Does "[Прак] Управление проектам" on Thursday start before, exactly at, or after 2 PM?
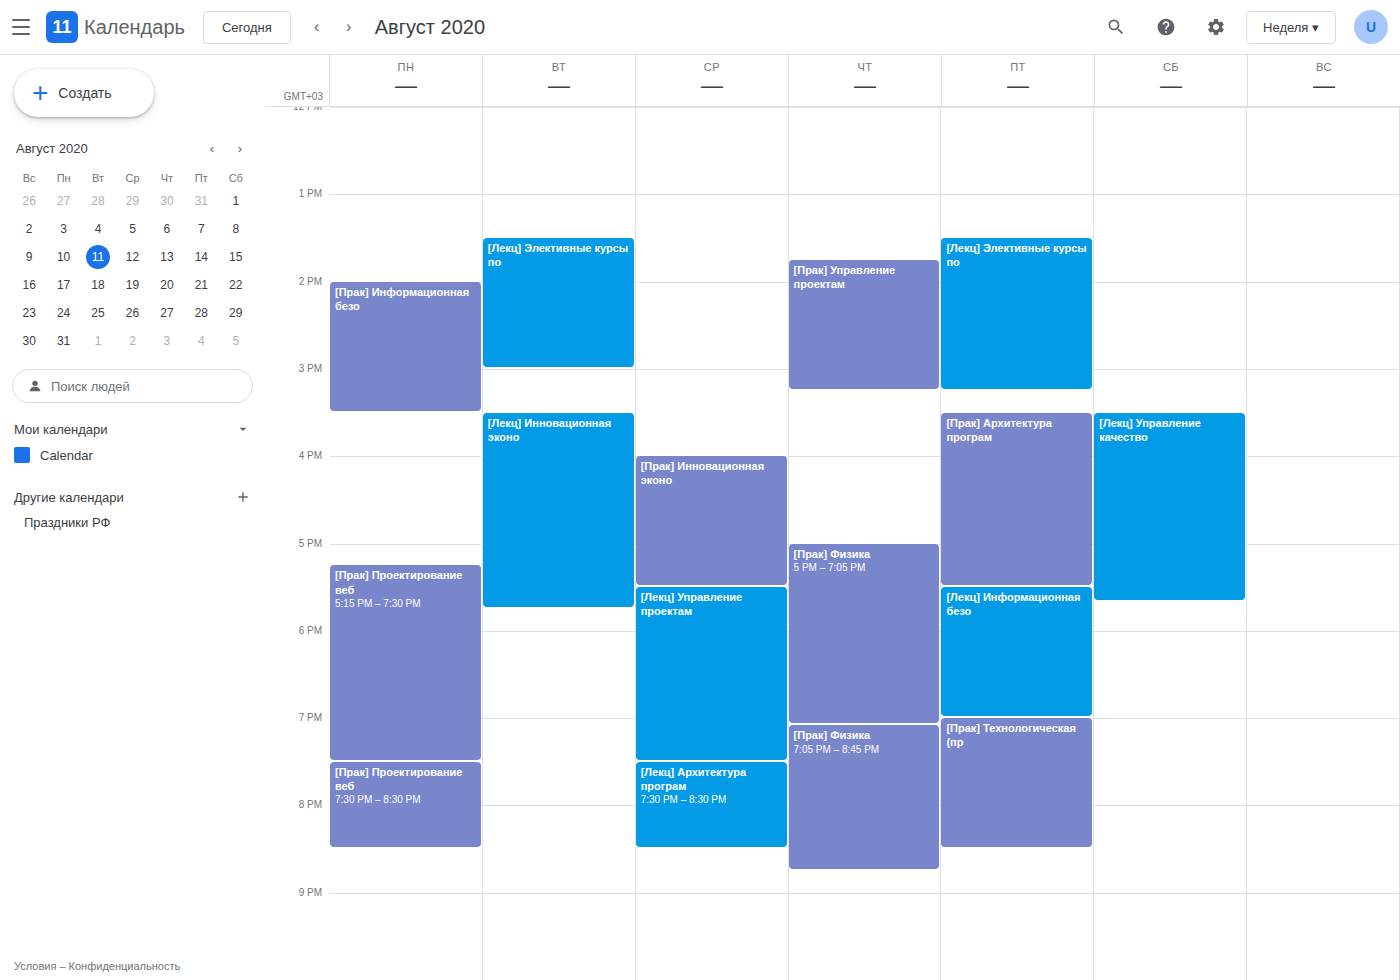
1:45 PM -- before 2 PM, 15 minutes above the 2 PM line.